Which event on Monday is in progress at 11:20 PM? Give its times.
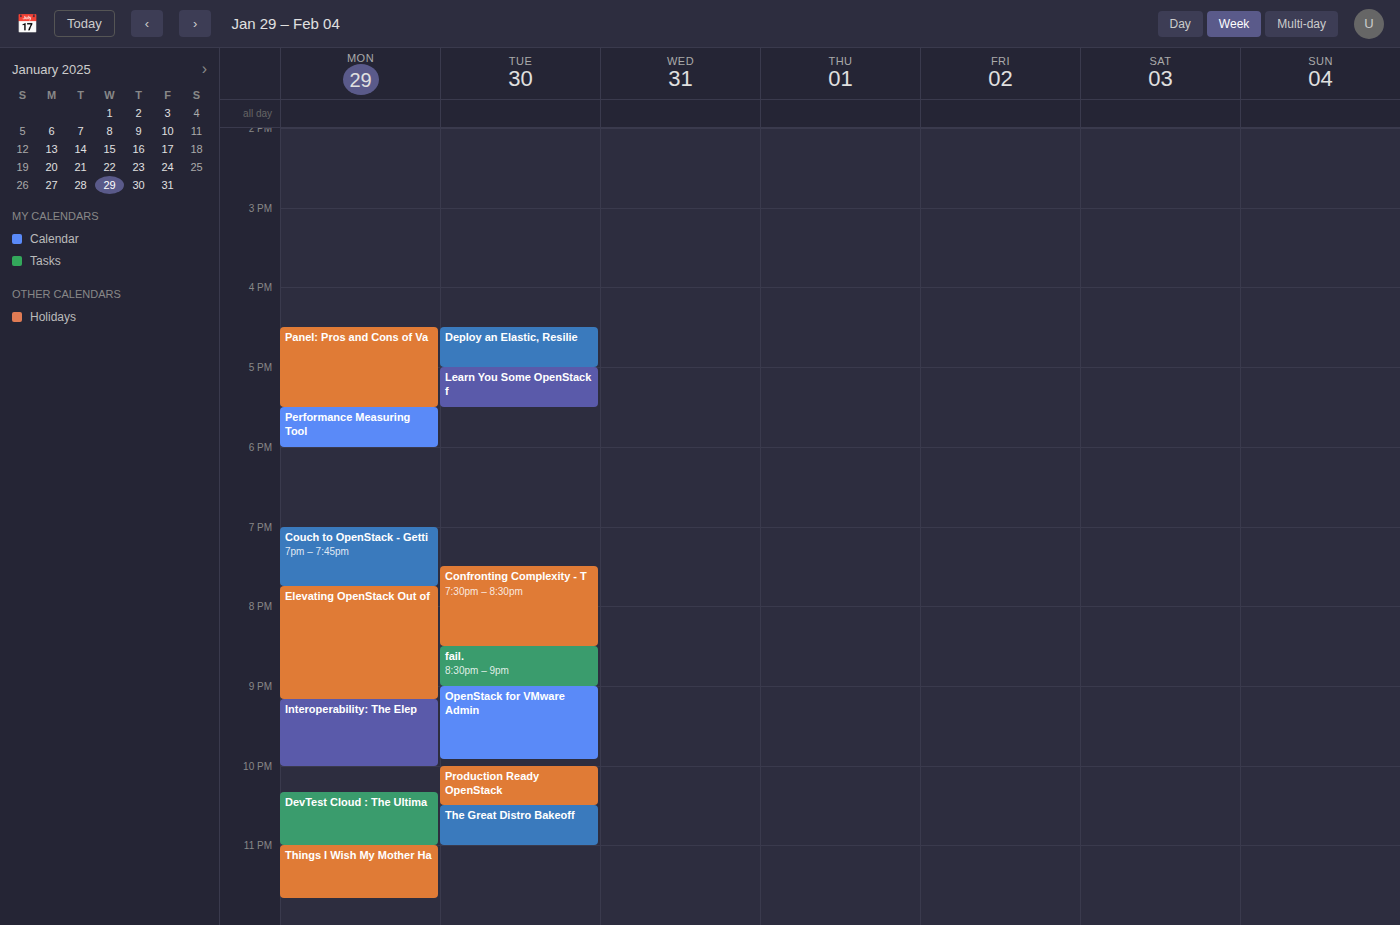
"Things I Wish My Mother Ha", 11:00 PM to 11:40 PM